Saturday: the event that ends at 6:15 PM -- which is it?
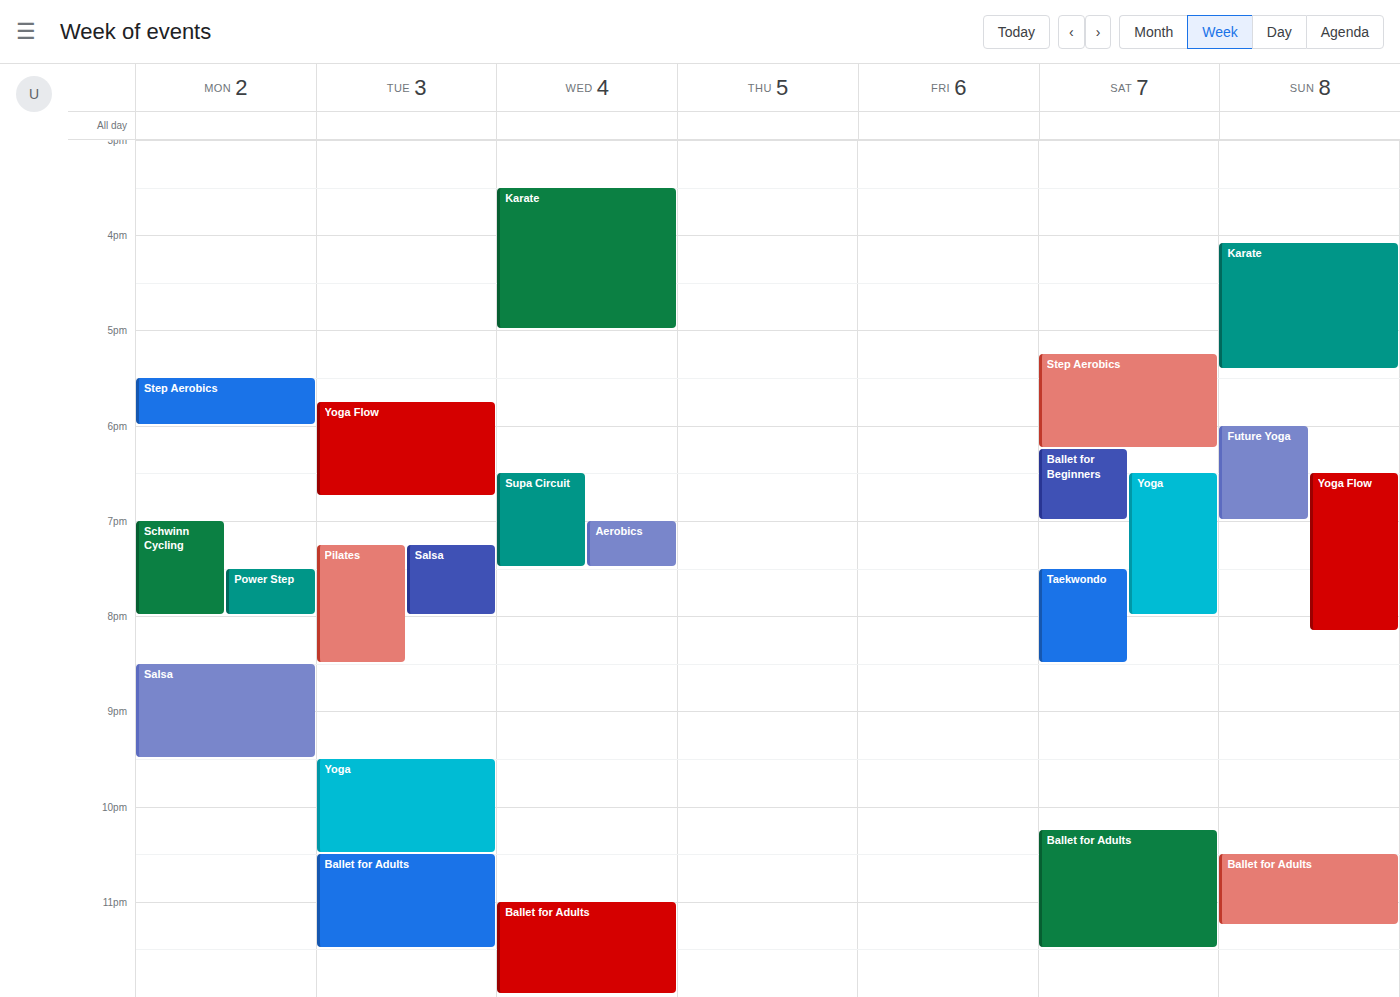
"Step Aerobics"